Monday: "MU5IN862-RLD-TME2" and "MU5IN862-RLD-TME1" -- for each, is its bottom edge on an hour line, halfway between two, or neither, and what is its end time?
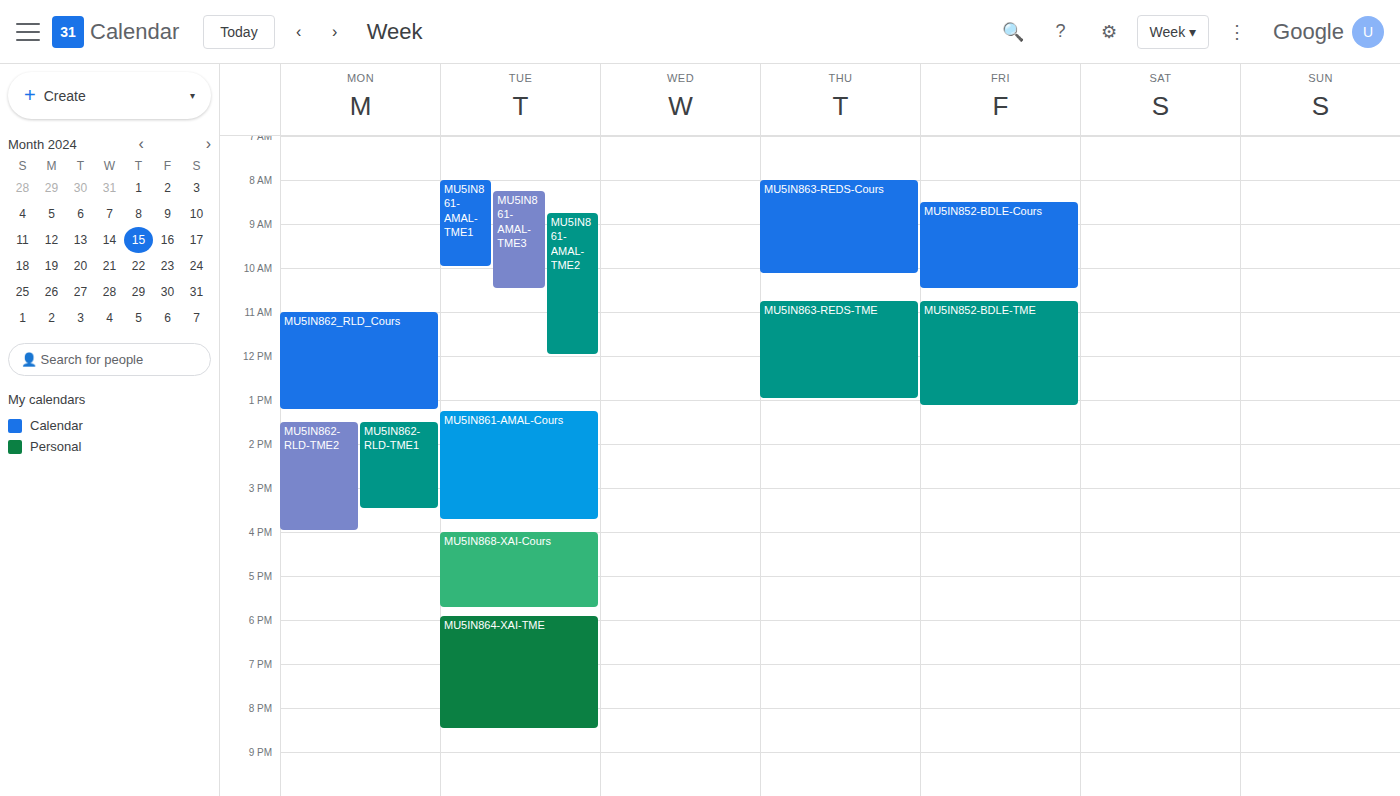
"MU5IN862-RLD-TME2": 4:00 PM, exactly on the 4 PM line. "MU5IN862-RLD-TME1": 3:30 PM, halfway between the 3 PM and 4 PM lines.